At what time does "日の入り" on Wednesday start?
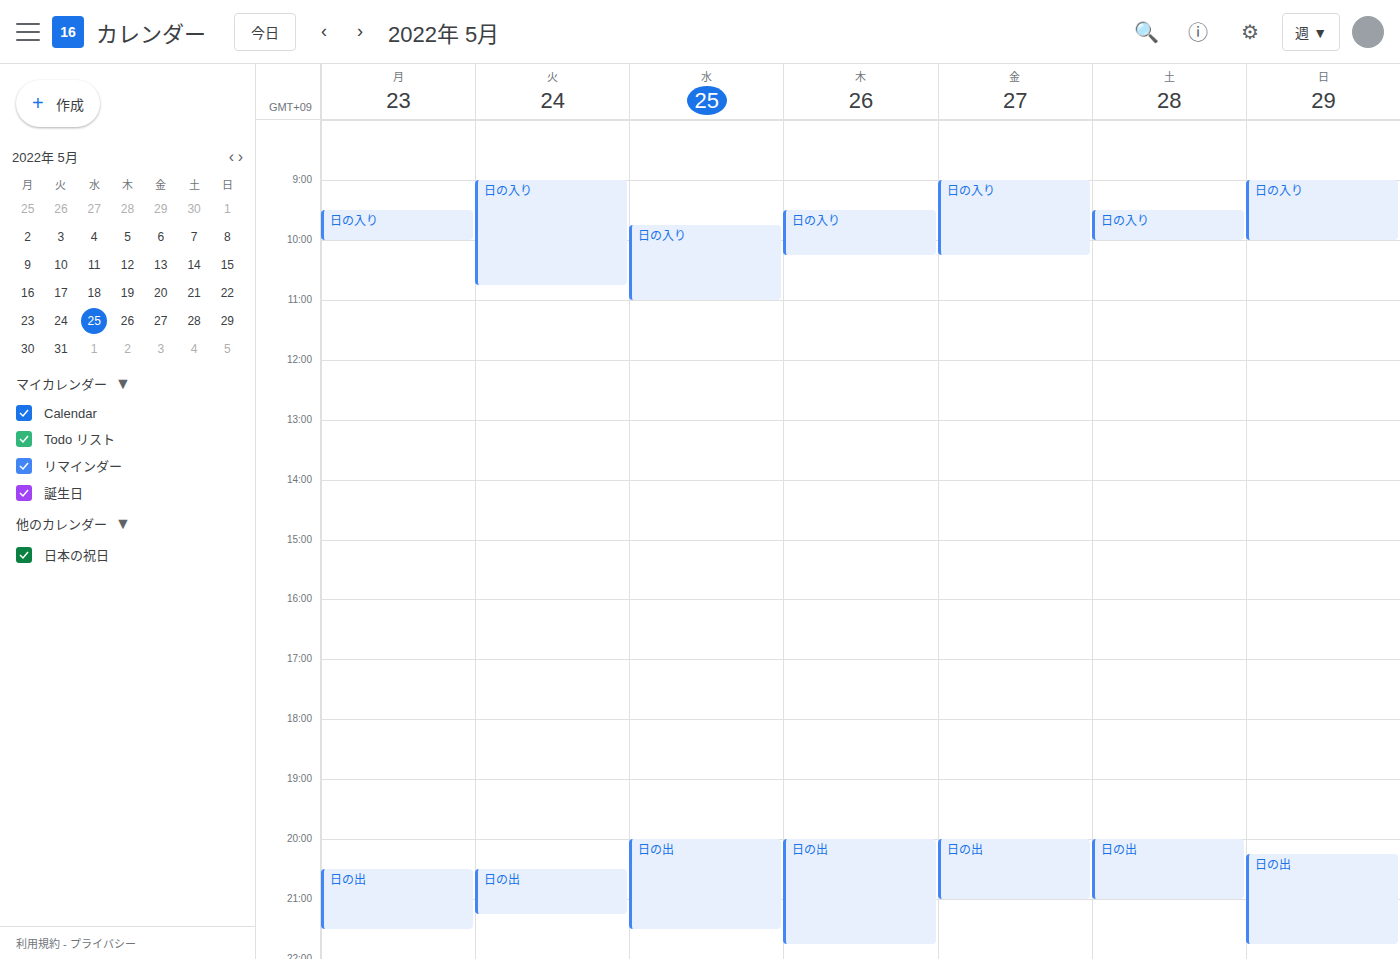
9:45 AM